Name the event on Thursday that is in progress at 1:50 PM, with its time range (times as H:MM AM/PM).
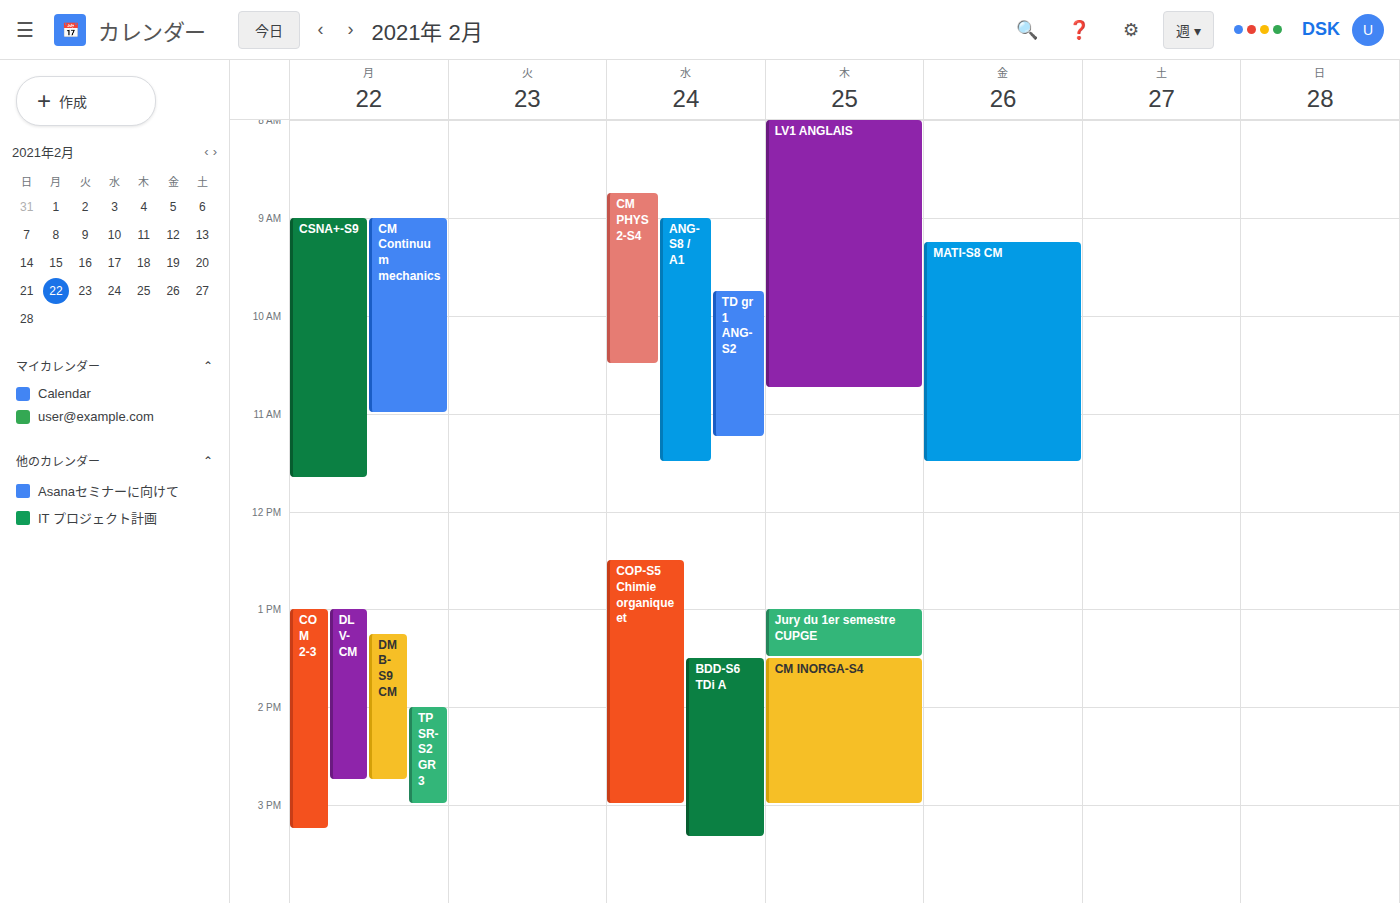
"CM INORGA-S4", 1:30 PM to 3:00 PM